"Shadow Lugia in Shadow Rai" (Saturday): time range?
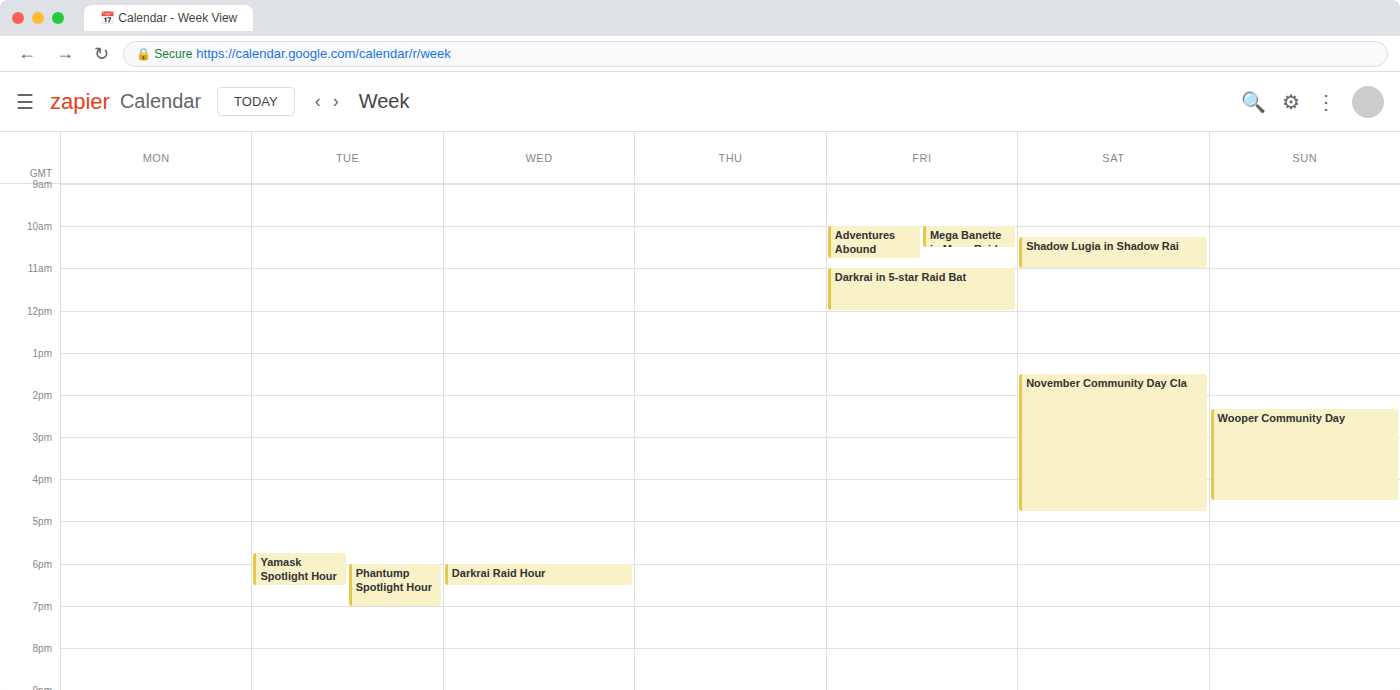
10:15 AM to 11:00 AM